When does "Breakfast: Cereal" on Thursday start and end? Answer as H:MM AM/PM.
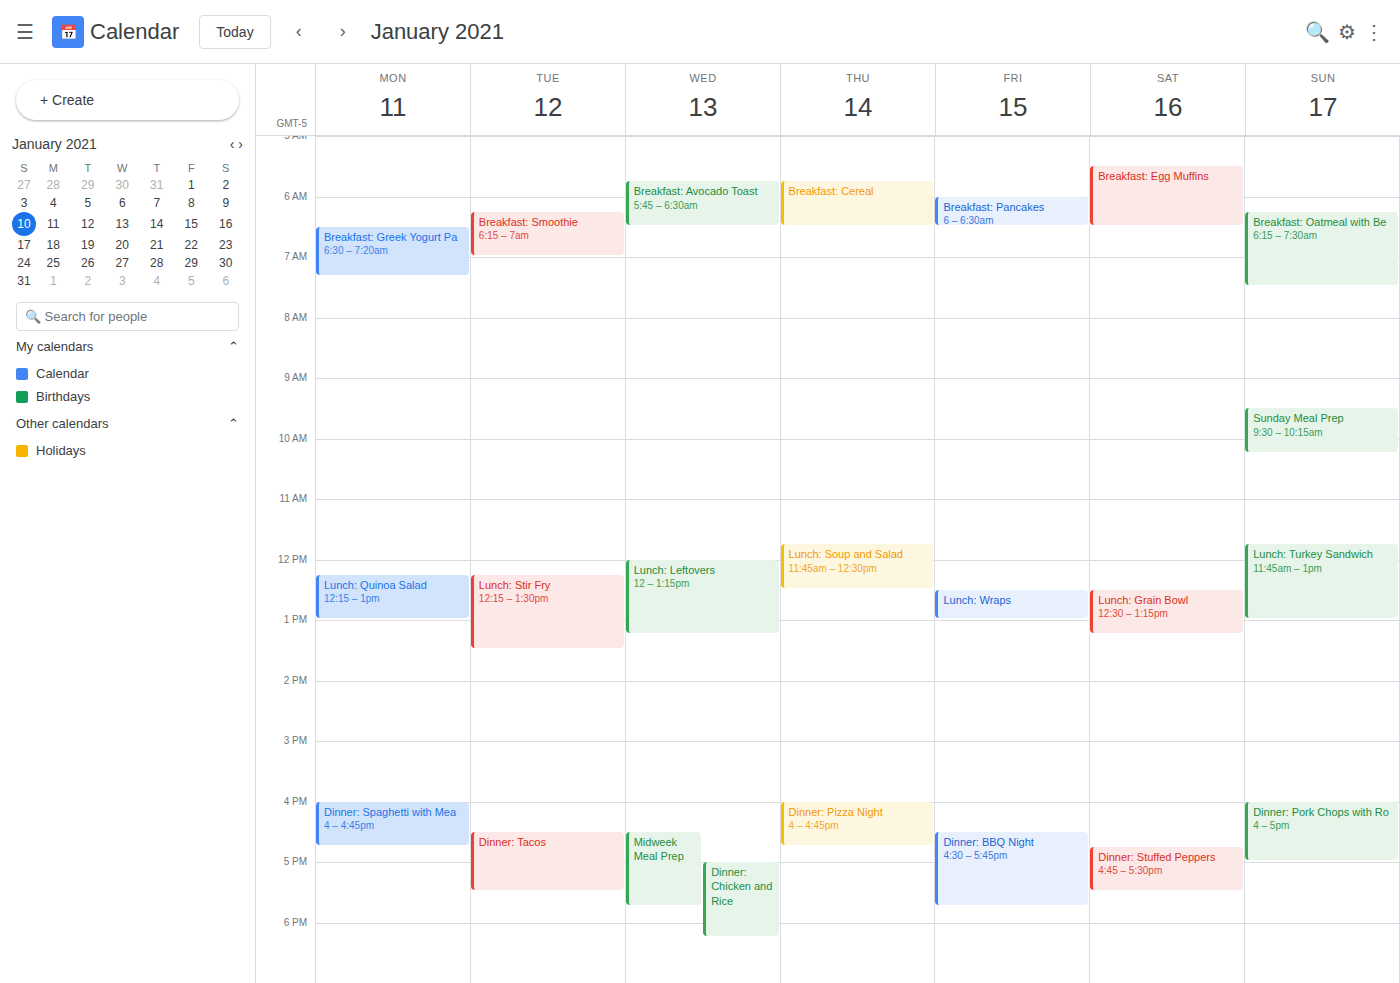
5:45 AM to 6:30 AM